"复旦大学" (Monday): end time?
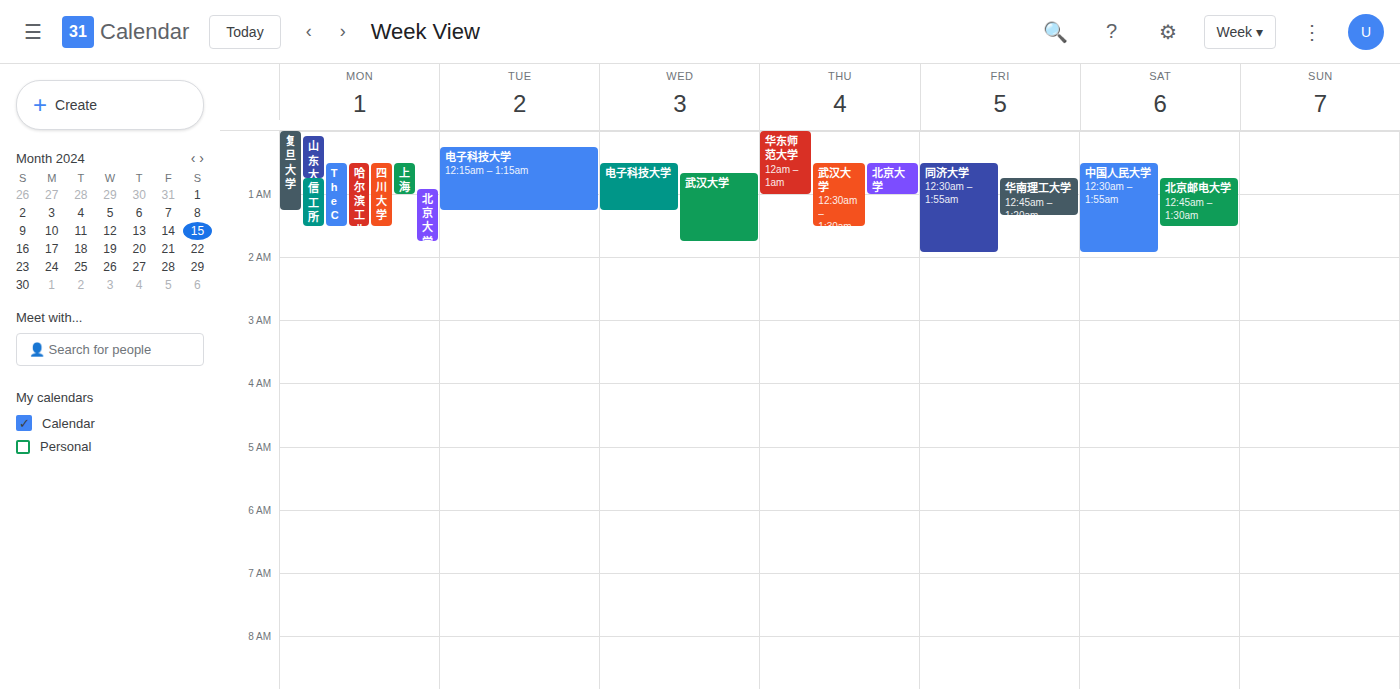
1:15 AM